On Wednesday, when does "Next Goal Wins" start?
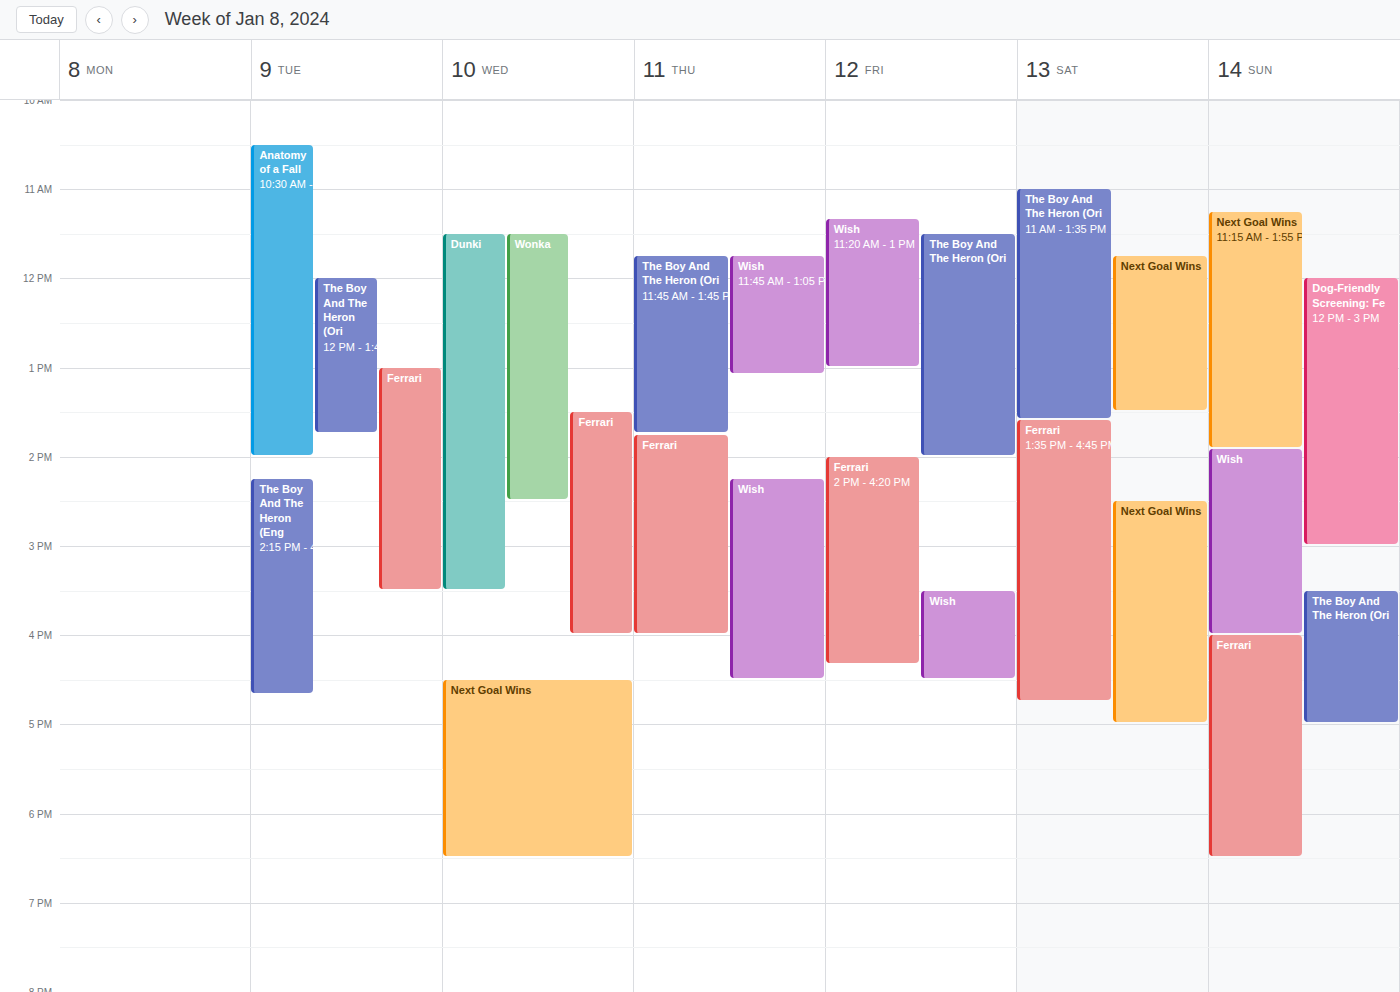
4:30 PM